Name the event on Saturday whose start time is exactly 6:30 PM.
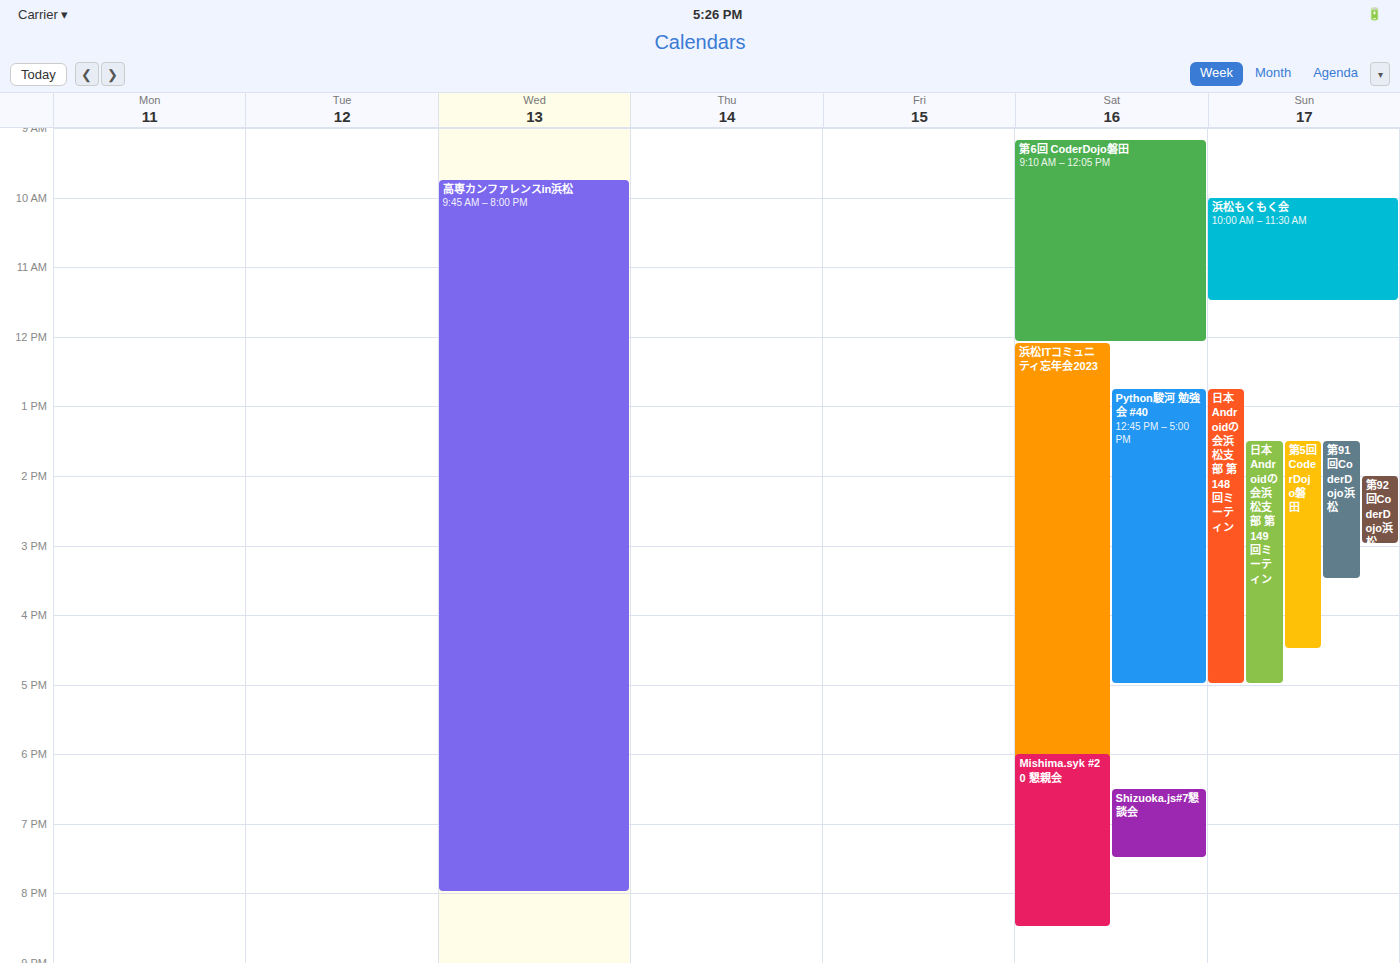
"Shizuoka.js#7懇談会"